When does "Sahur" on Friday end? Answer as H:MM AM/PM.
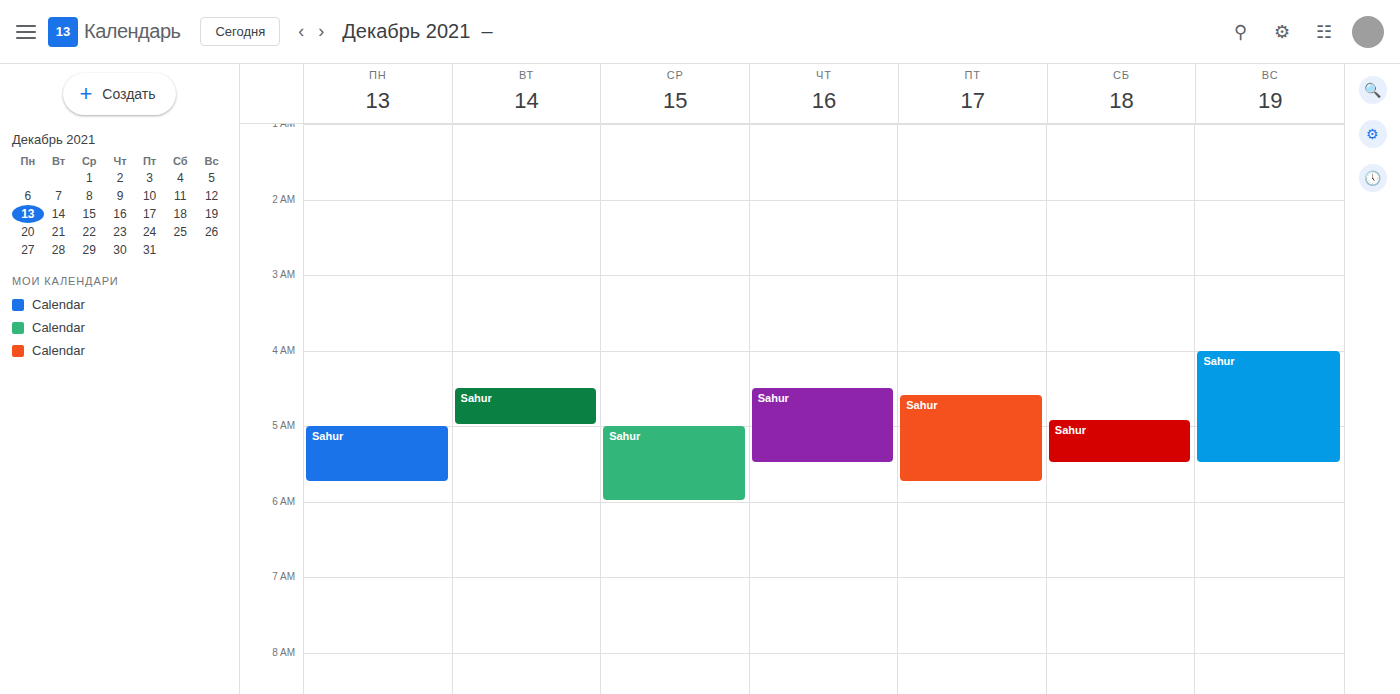
5:45 AM